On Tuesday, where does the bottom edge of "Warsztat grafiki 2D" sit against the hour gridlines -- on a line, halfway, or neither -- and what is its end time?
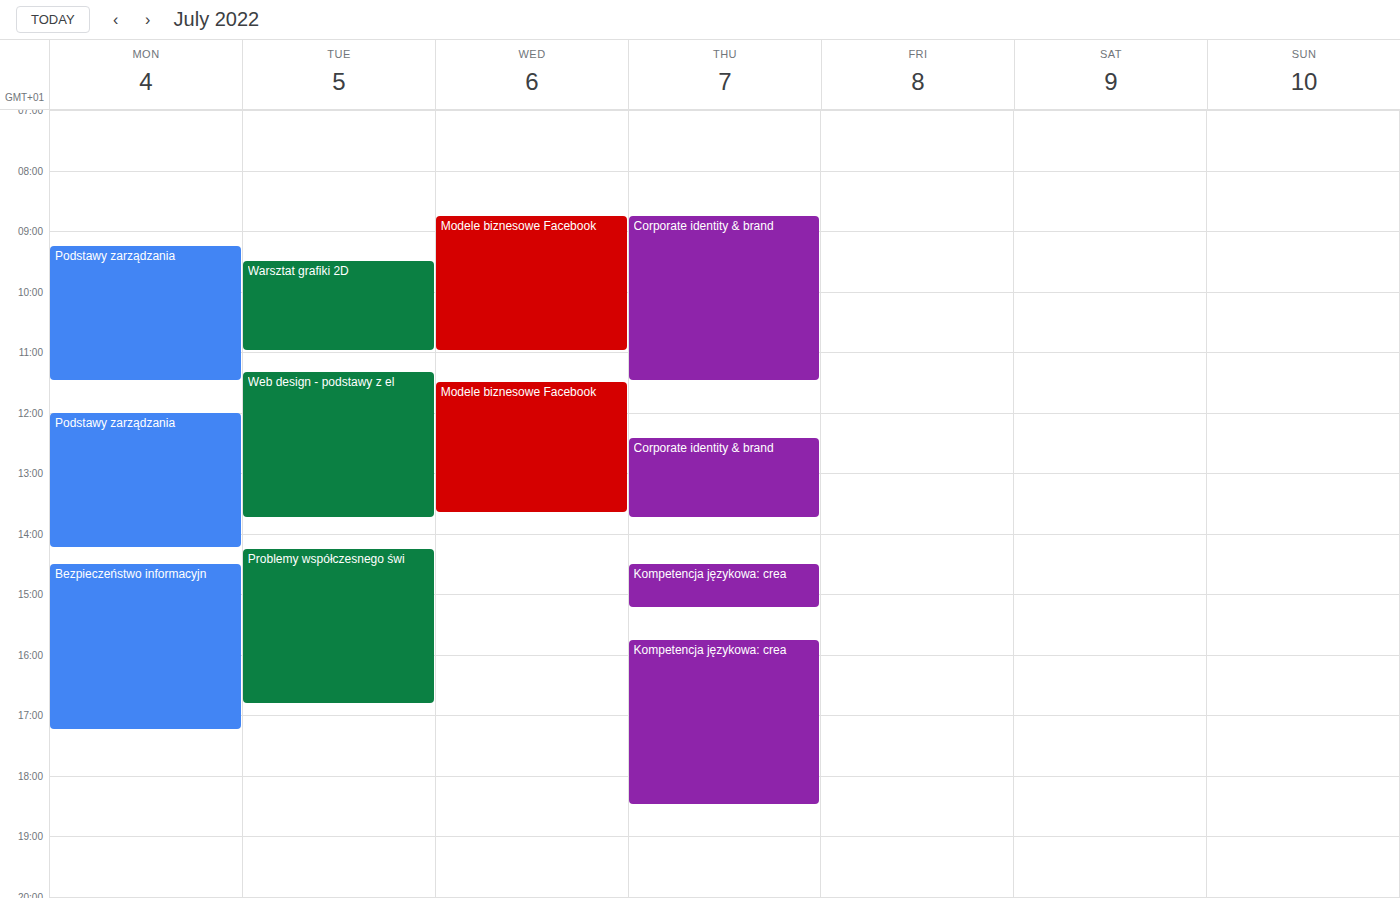
11:00 AM -- exactly on the 11 AM line.